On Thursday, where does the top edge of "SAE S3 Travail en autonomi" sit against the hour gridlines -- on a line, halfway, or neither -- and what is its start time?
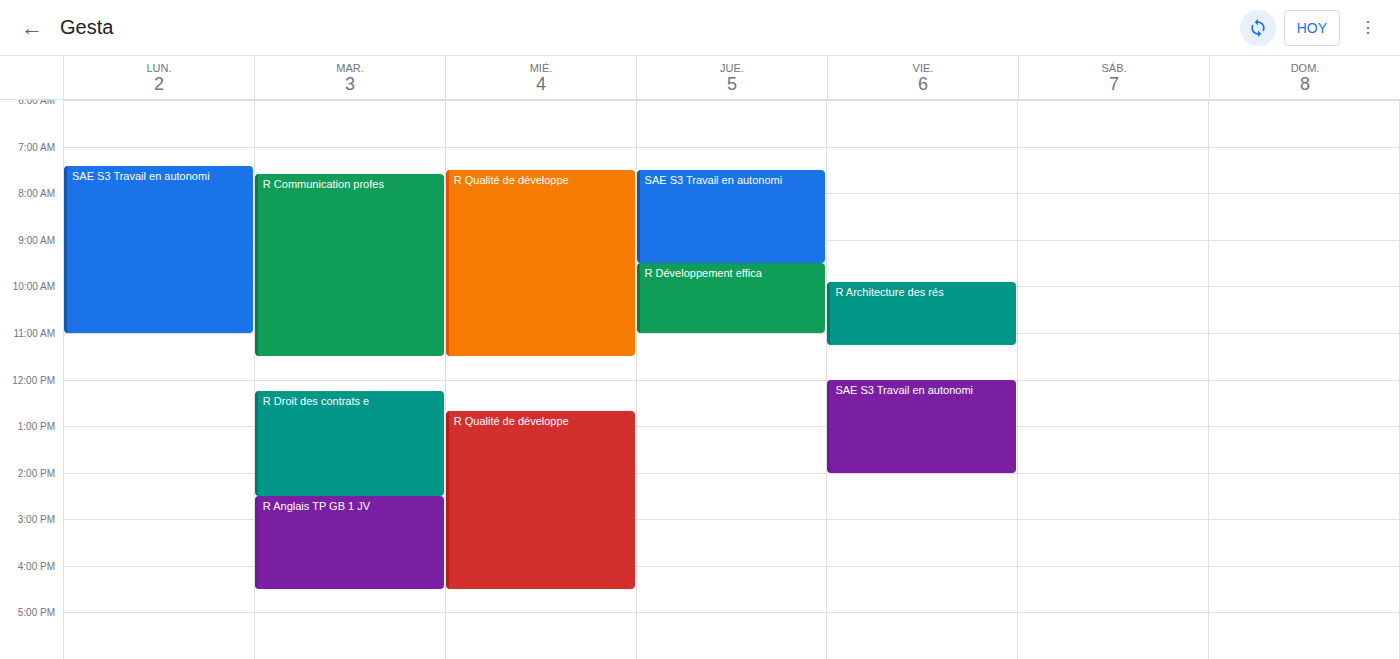
7:30 AM -- halfway between the 7 AM and 8 AM lines.